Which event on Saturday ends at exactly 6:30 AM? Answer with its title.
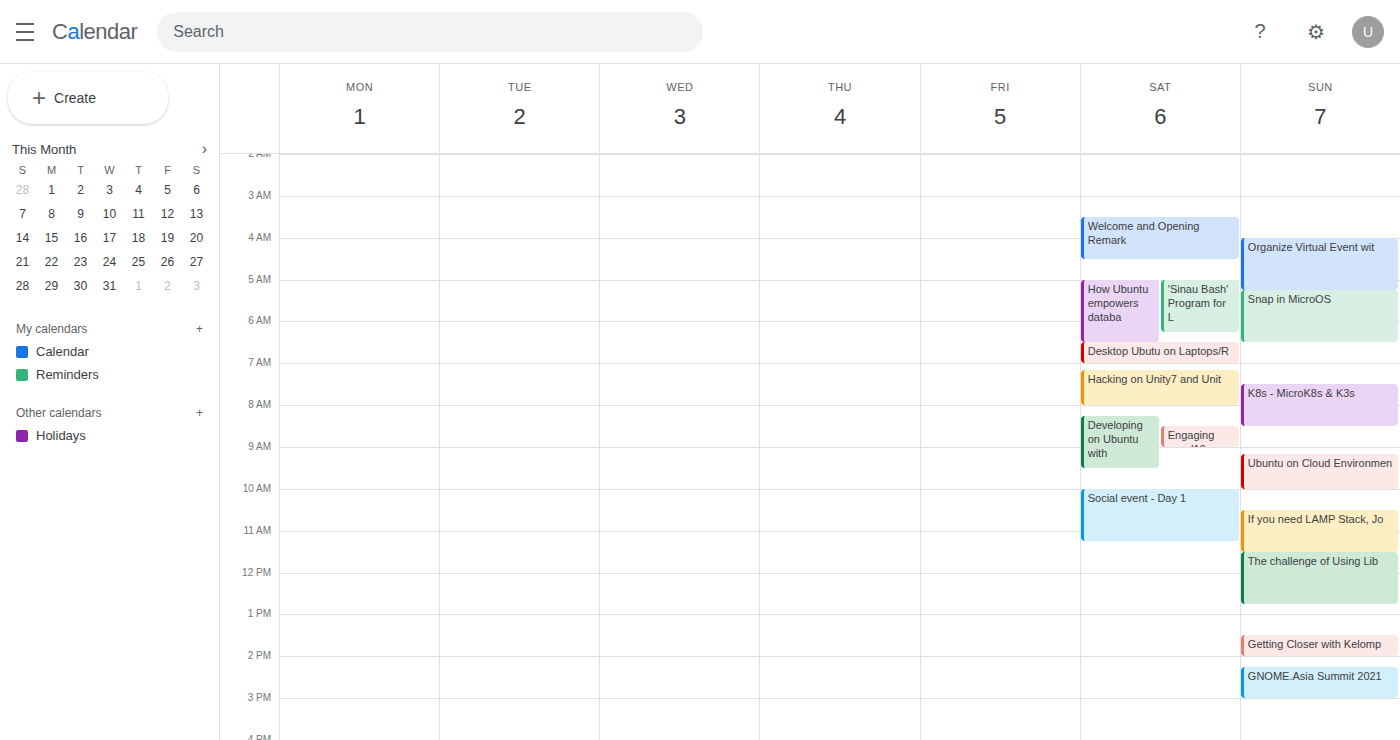
"How Ubuntu empowers databa"